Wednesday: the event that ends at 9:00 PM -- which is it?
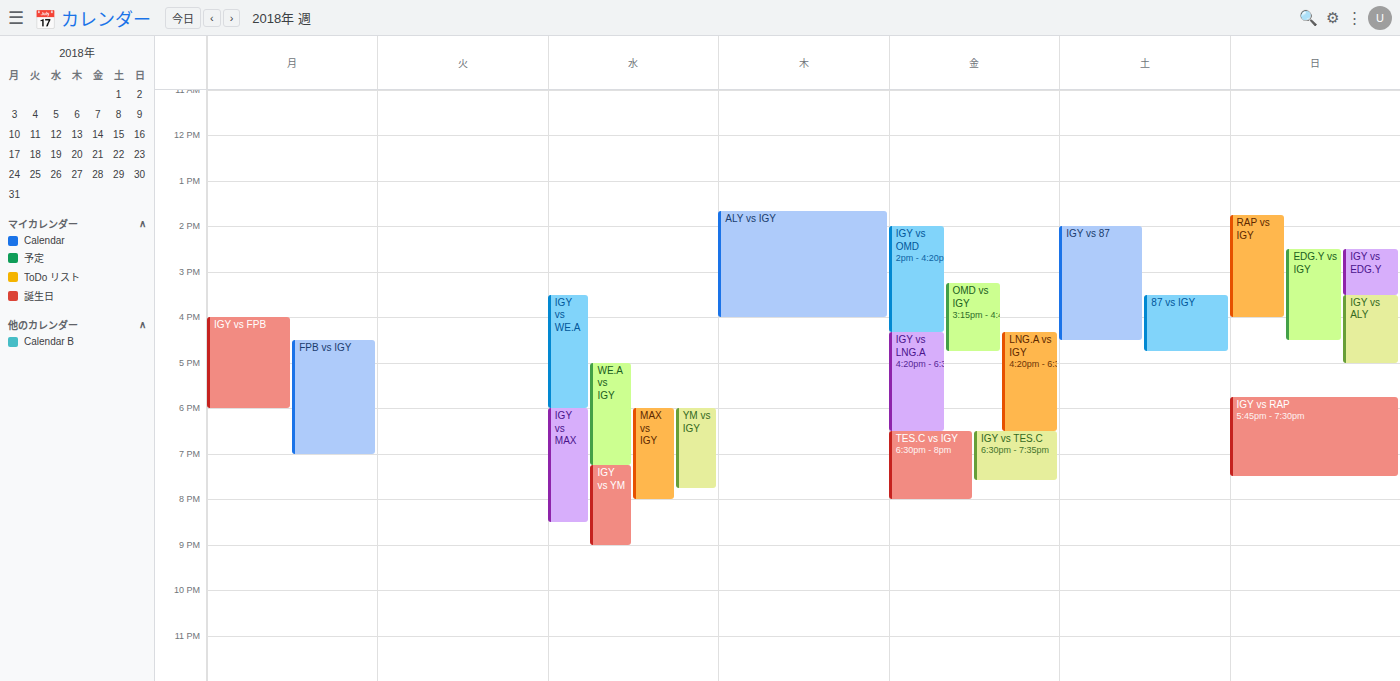
"IGY vs YM"